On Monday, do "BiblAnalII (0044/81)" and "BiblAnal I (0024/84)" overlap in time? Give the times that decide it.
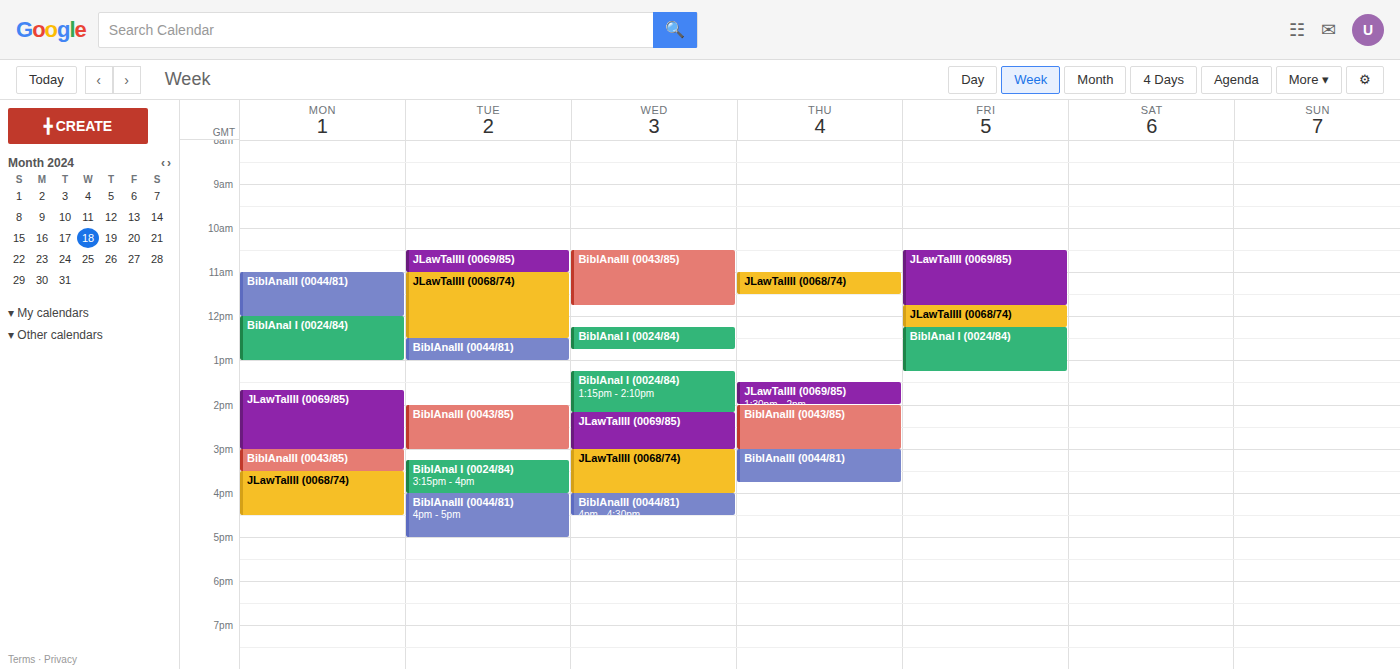
"BiblAnalII (0044/81)" ends at 12:00 PM, exactly when "BiblAnal I (0024/84)" starts -- they touch but do not overlap.